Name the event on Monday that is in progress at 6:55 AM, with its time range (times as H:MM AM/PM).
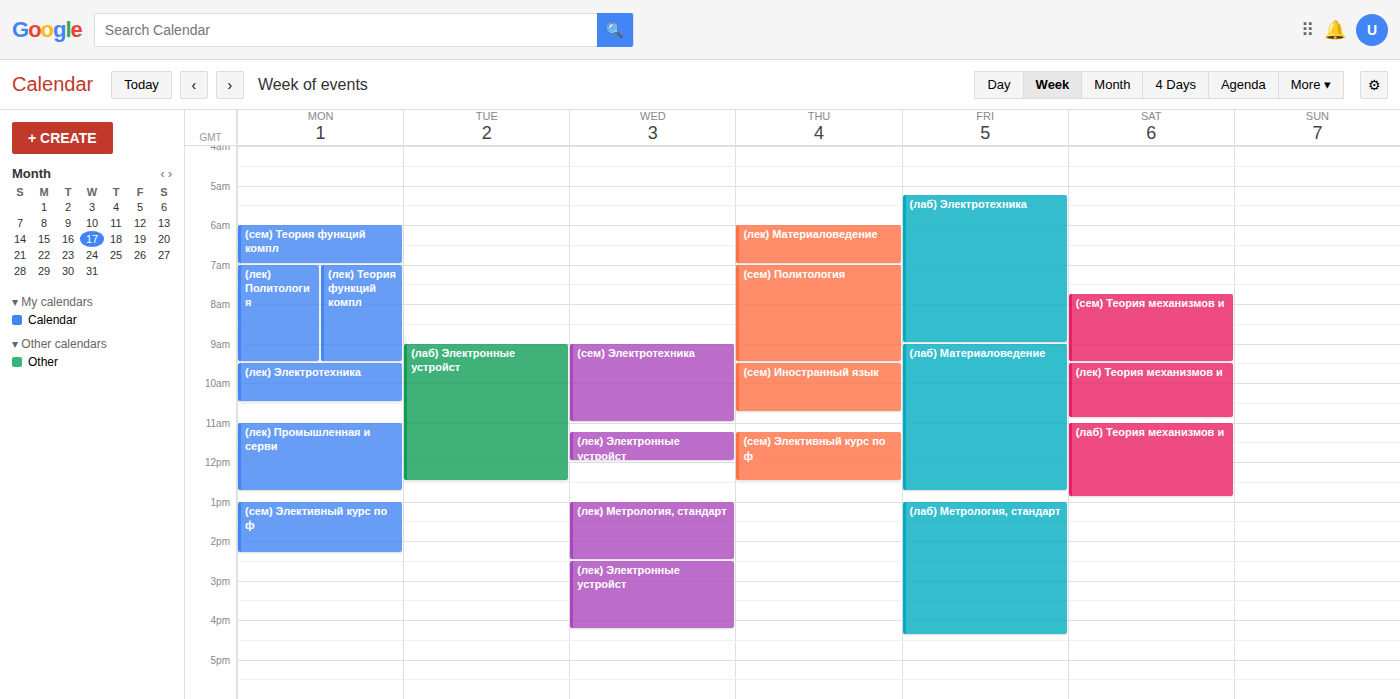
"(сем) Теория функций компл", 6:00 AM to 7:00 AM